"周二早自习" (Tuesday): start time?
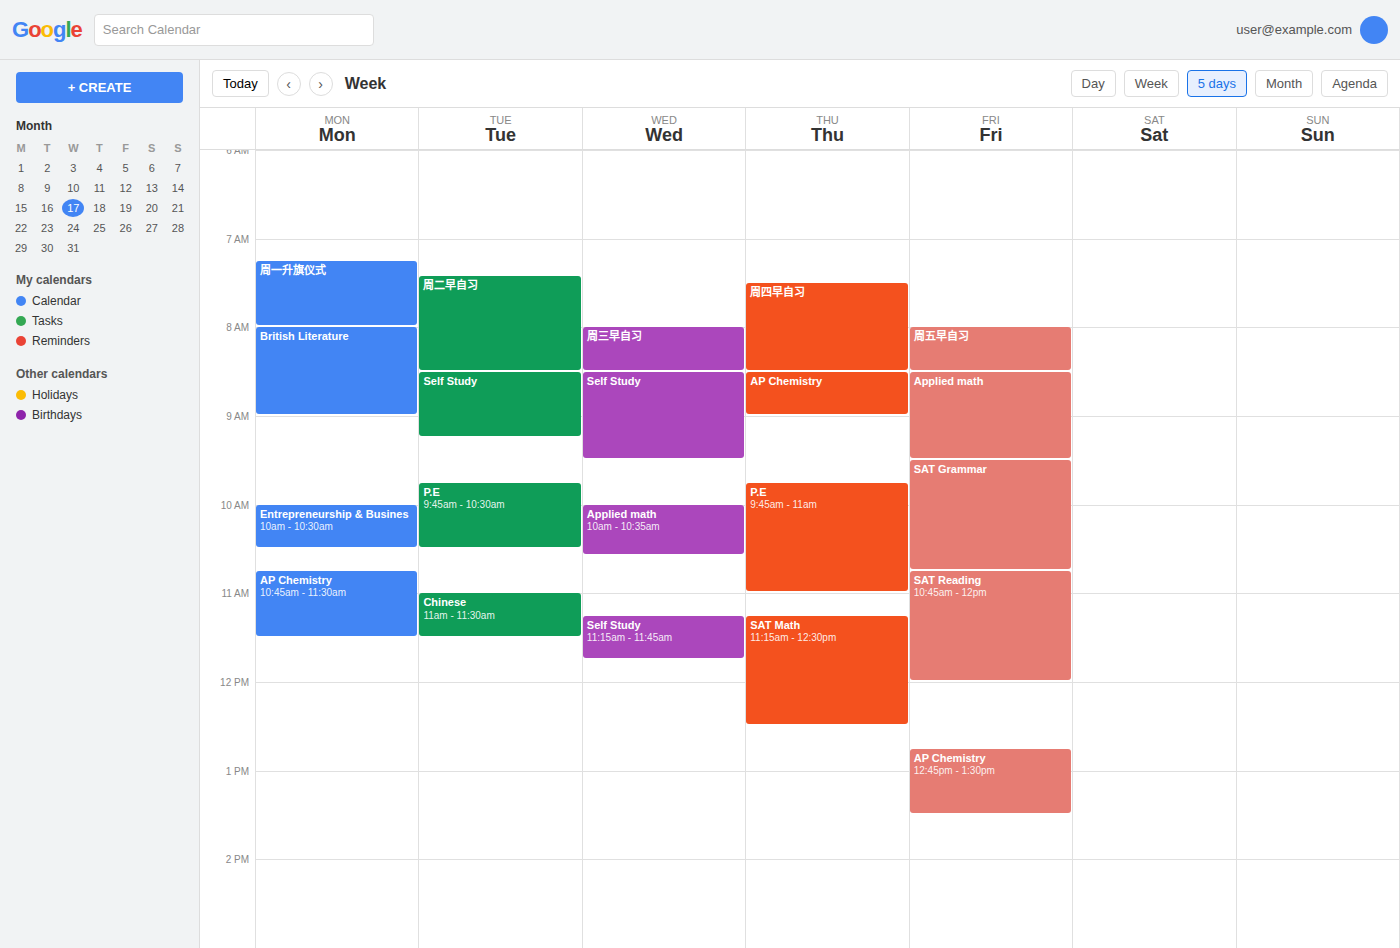
7:25 AM